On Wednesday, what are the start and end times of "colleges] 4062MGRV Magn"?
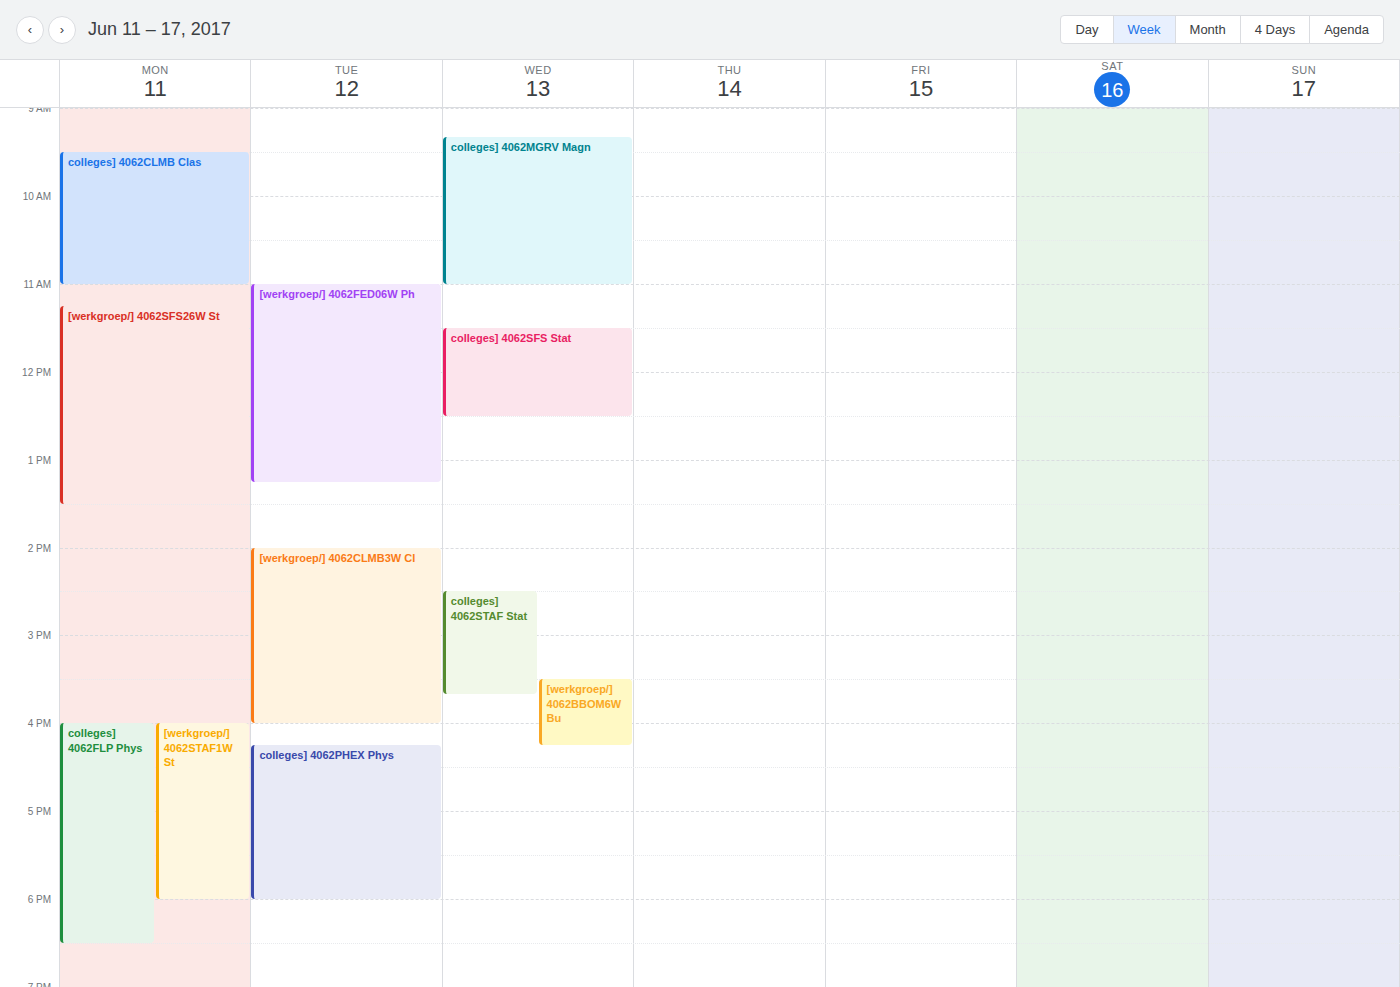
9:20 AM to 11:00 AM